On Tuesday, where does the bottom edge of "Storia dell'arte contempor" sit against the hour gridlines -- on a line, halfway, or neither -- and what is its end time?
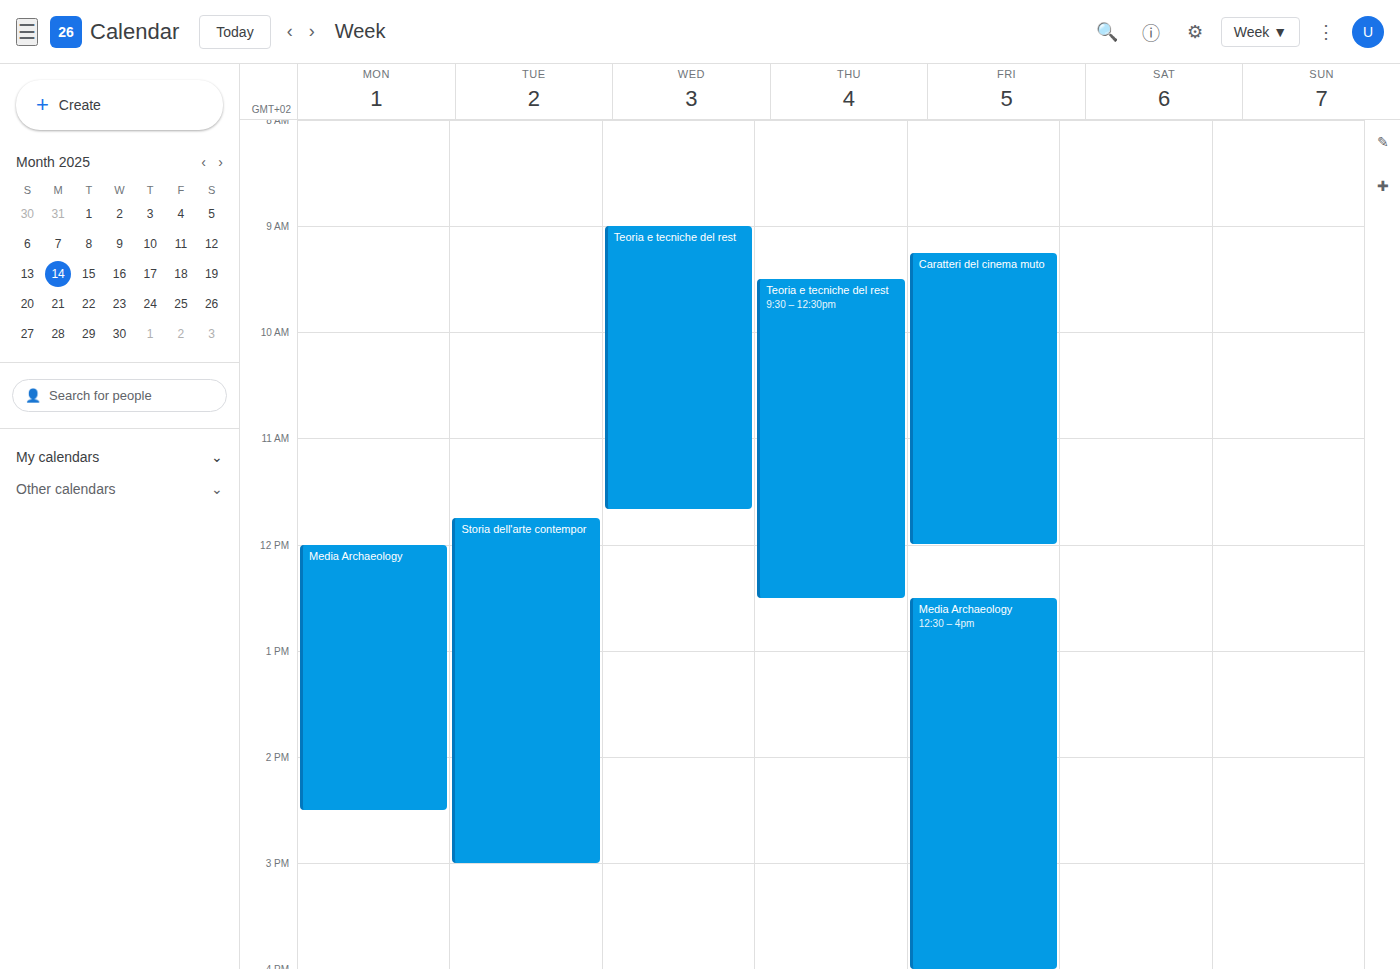
3:00 PM -- exactly on the 3 PM line.